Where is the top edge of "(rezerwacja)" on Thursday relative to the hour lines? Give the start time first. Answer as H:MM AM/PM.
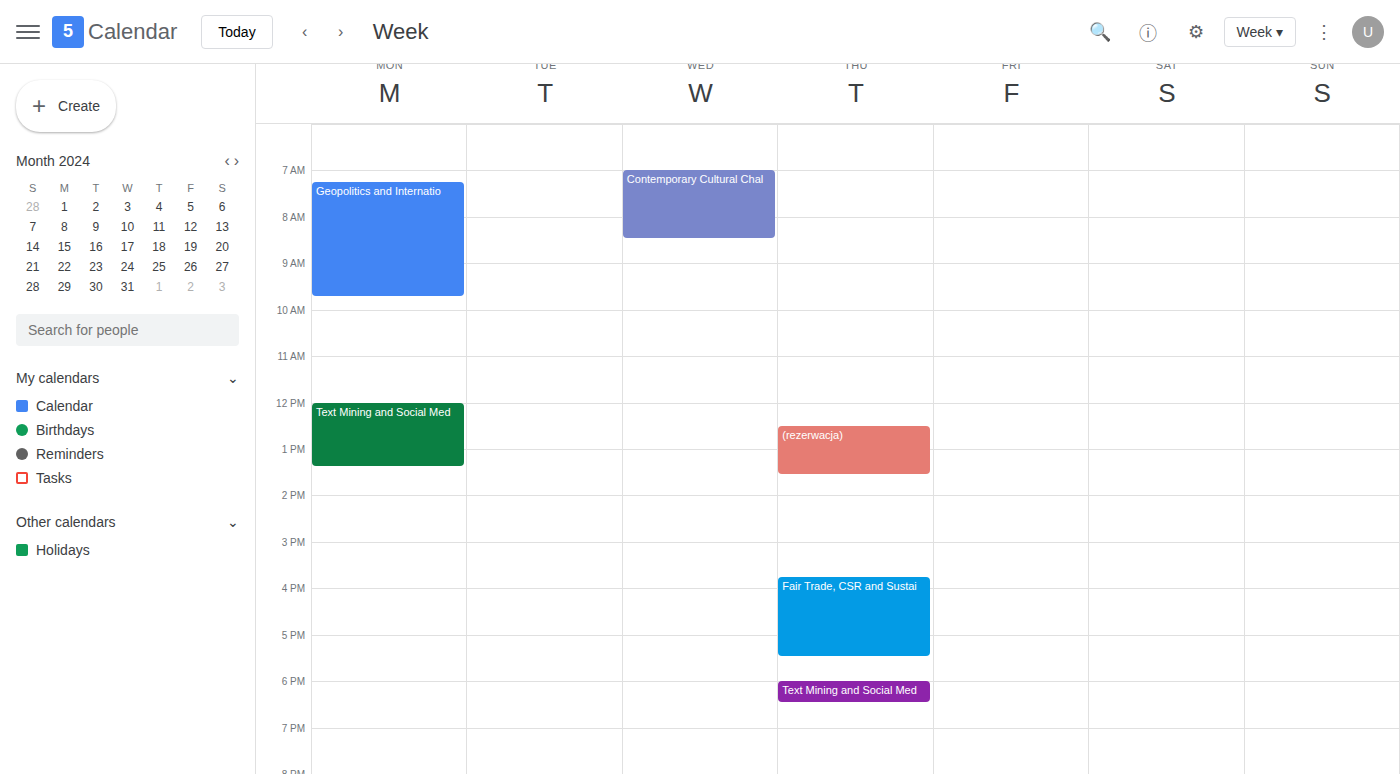
12:30 PM -- halfway between the 12 PM and 1 PM lines.